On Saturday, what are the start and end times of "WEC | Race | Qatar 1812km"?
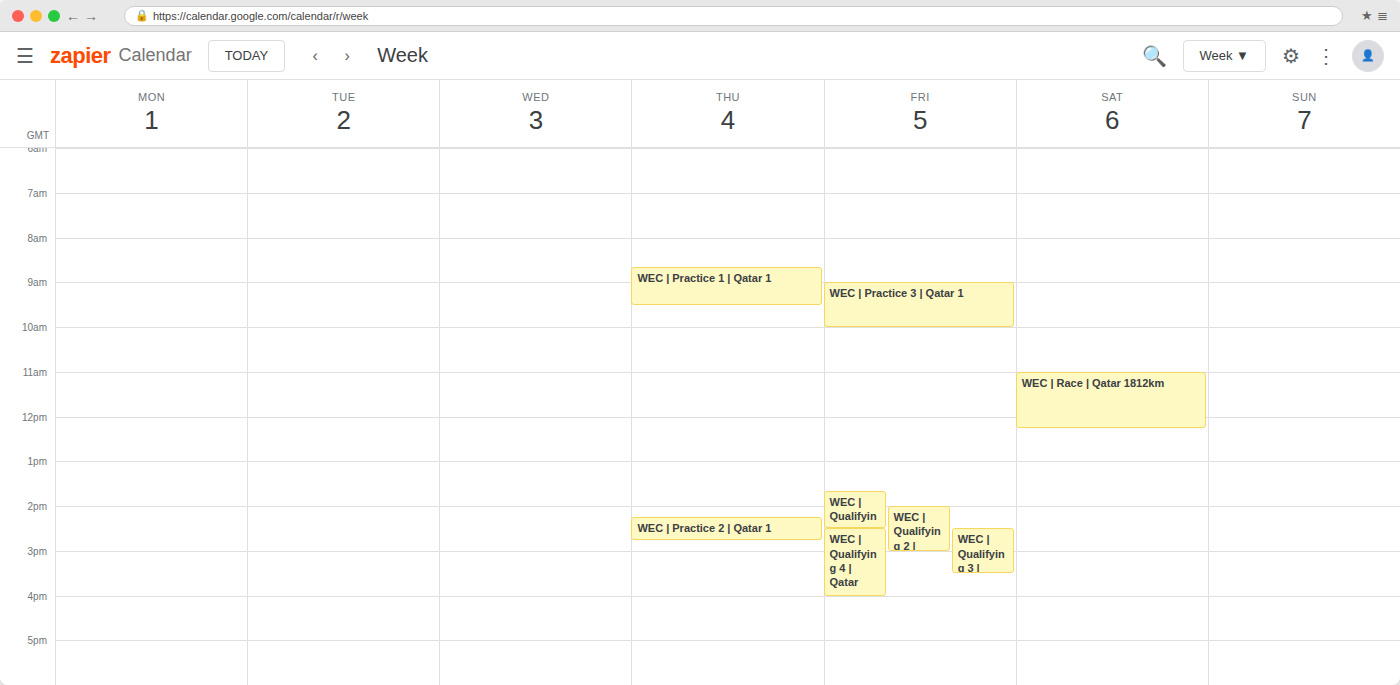
11:00 AM to 12:15 PM